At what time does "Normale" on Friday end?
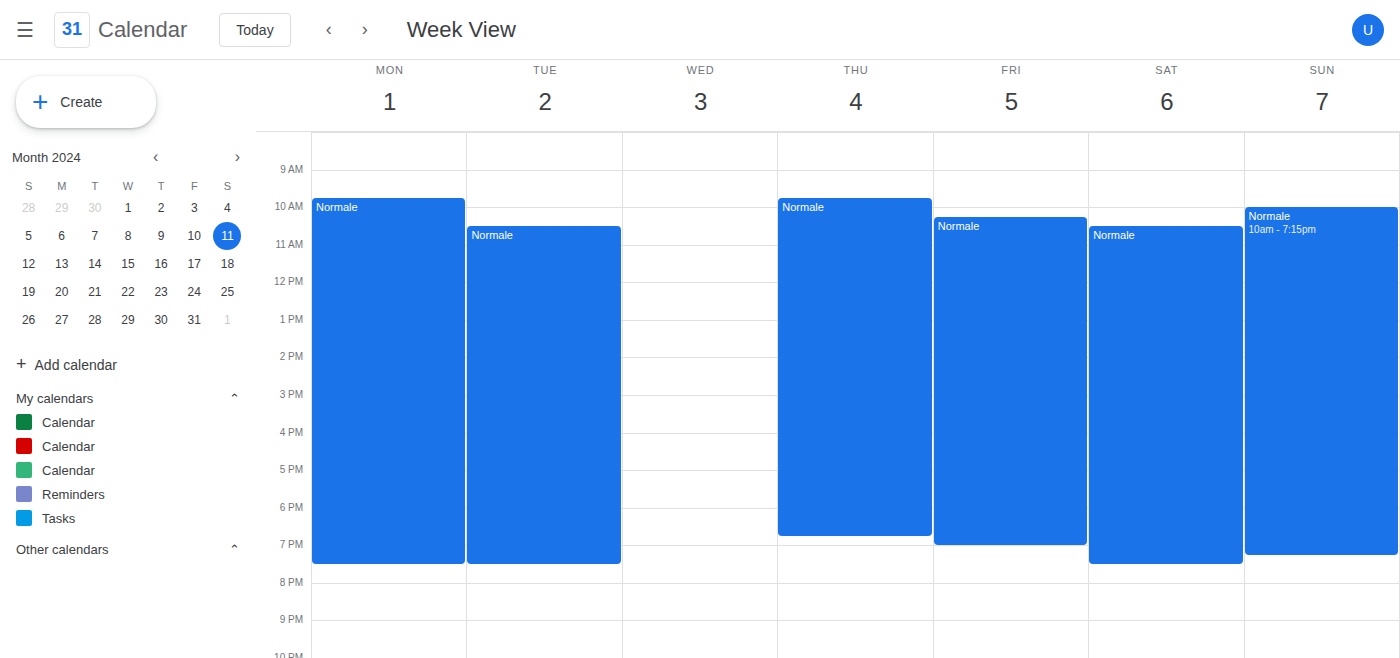
19:00